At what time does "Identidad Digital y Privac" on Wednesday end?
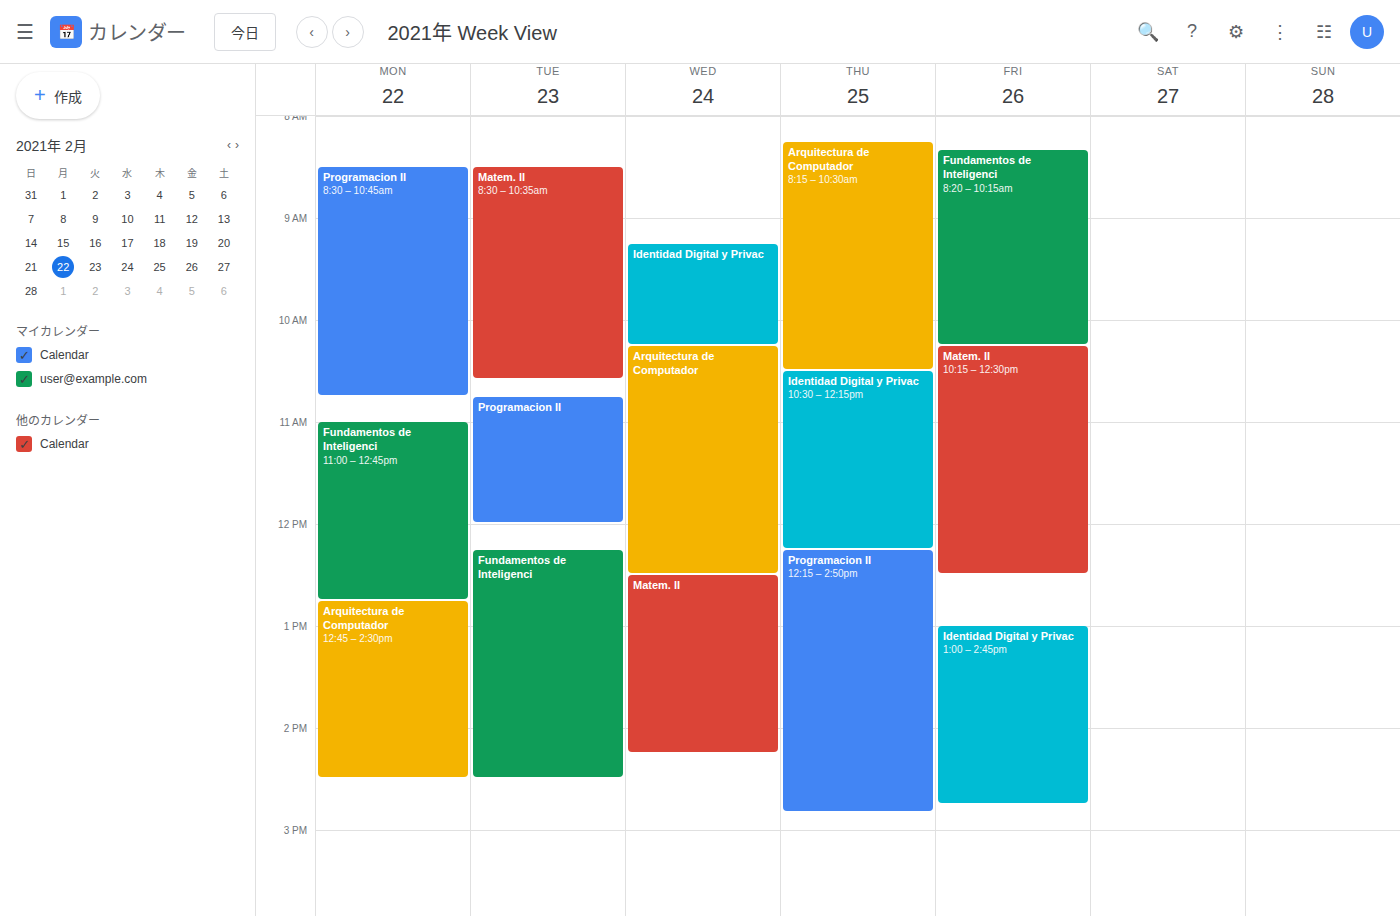
10:15